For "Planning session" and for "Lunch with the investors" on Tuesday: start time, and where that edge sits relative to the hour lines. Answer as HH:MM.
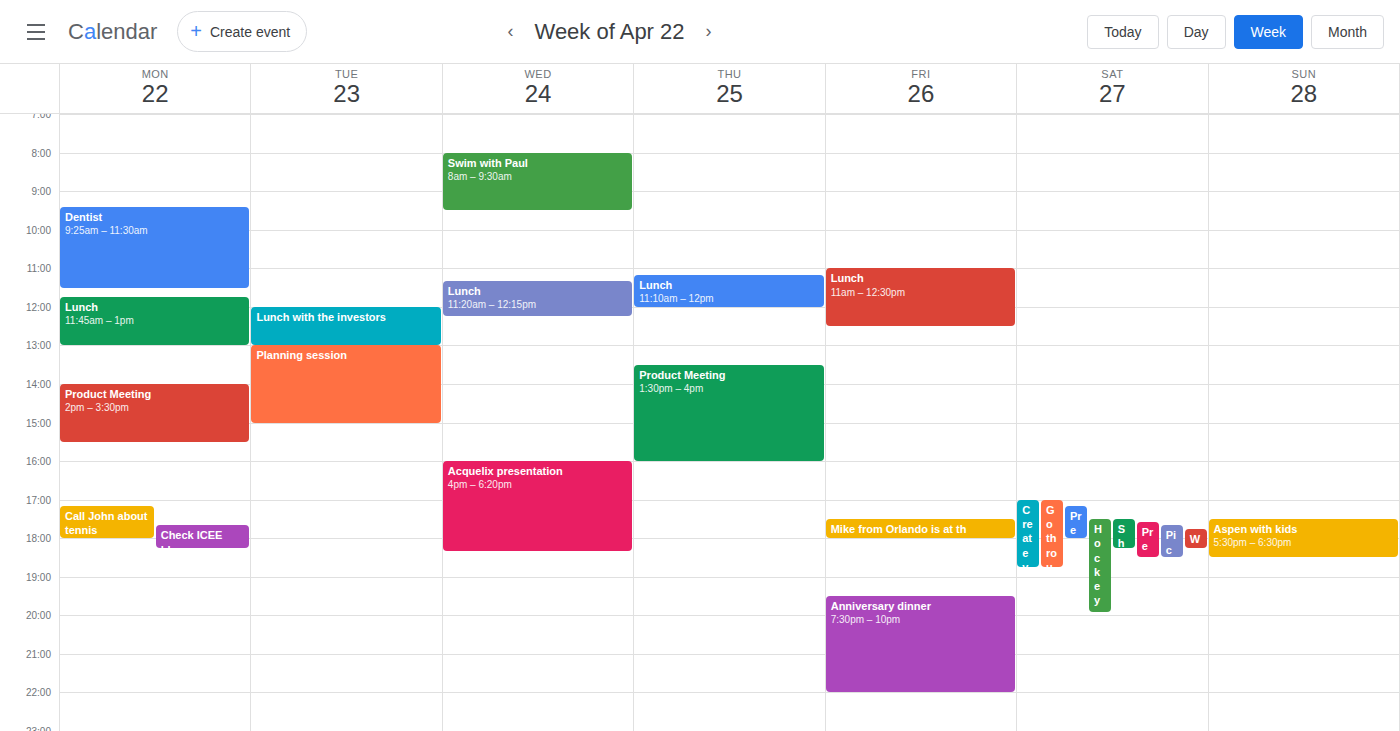
"Planning session": 13:00, exactly on the 13:00 line. "Lunch with the investors": 12:00, exactly on the 12:00 line.